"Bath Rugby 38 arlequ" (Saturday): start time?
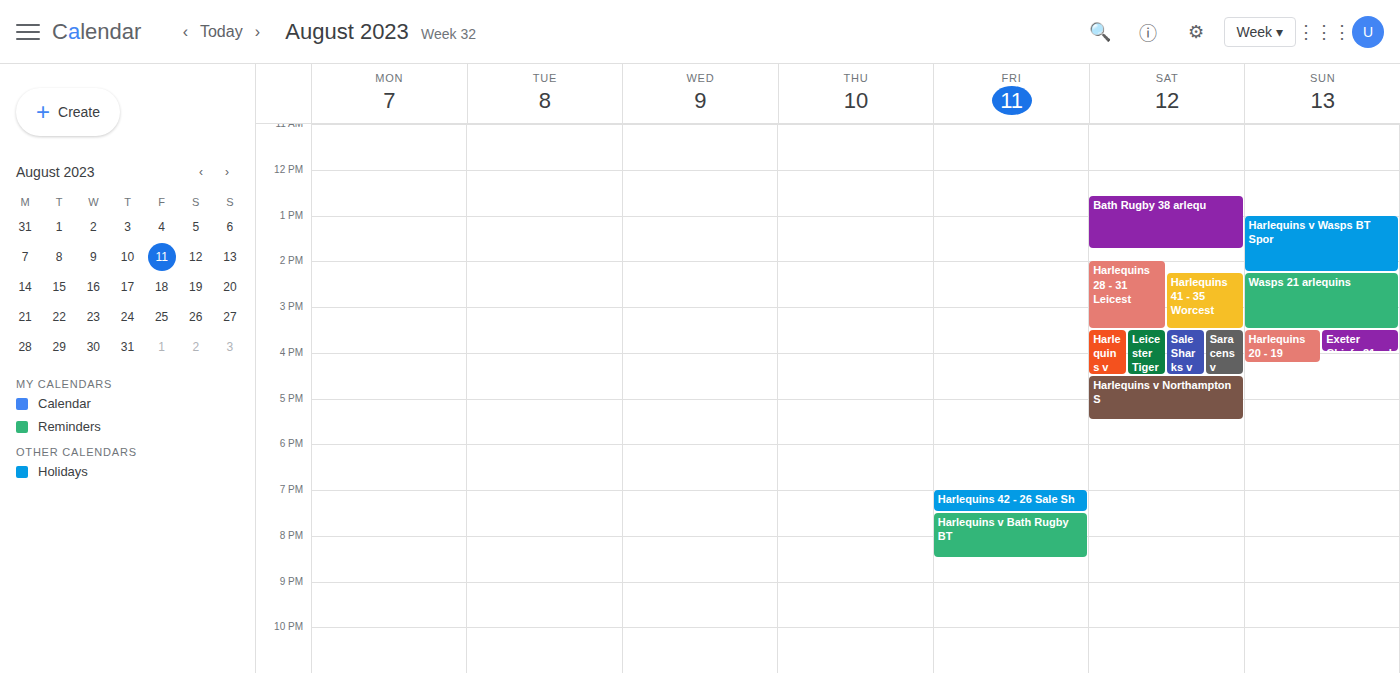
12:35 PM